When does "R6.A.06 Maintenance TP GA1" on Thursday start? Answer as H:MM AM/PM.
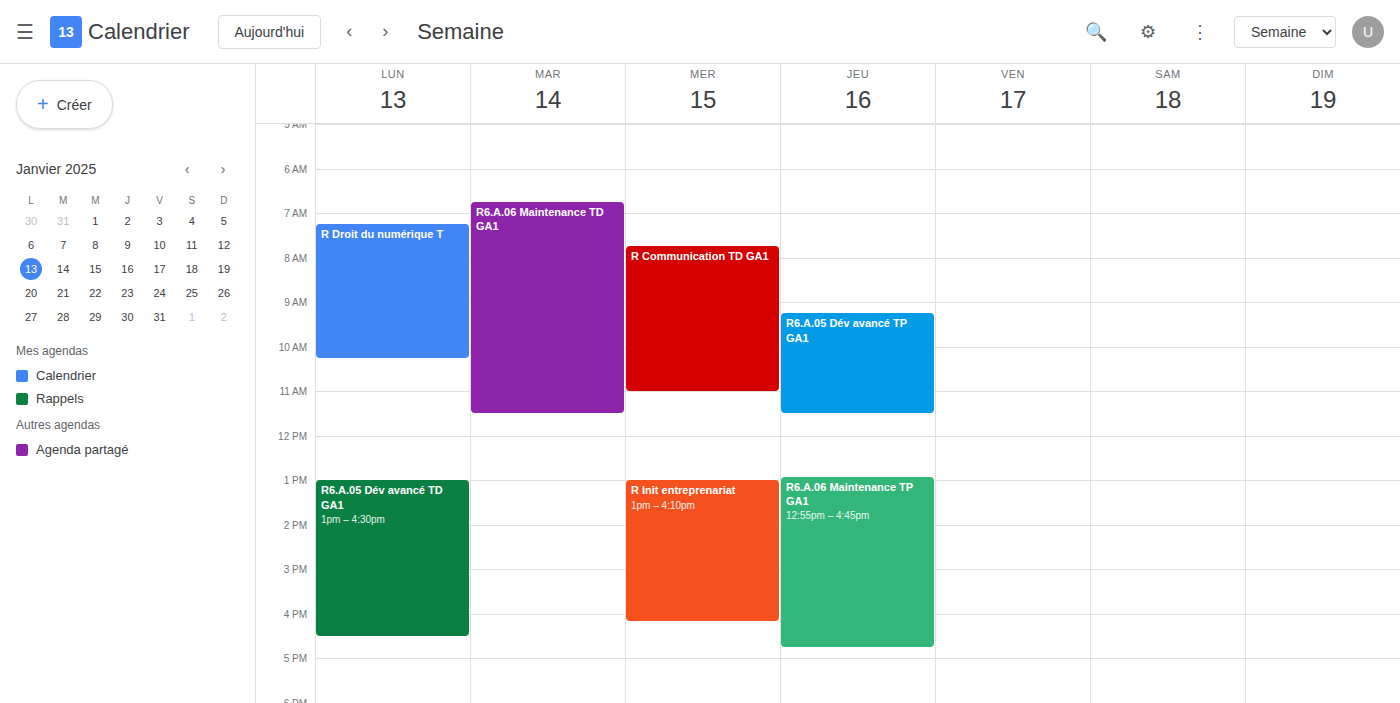
12:55 PM